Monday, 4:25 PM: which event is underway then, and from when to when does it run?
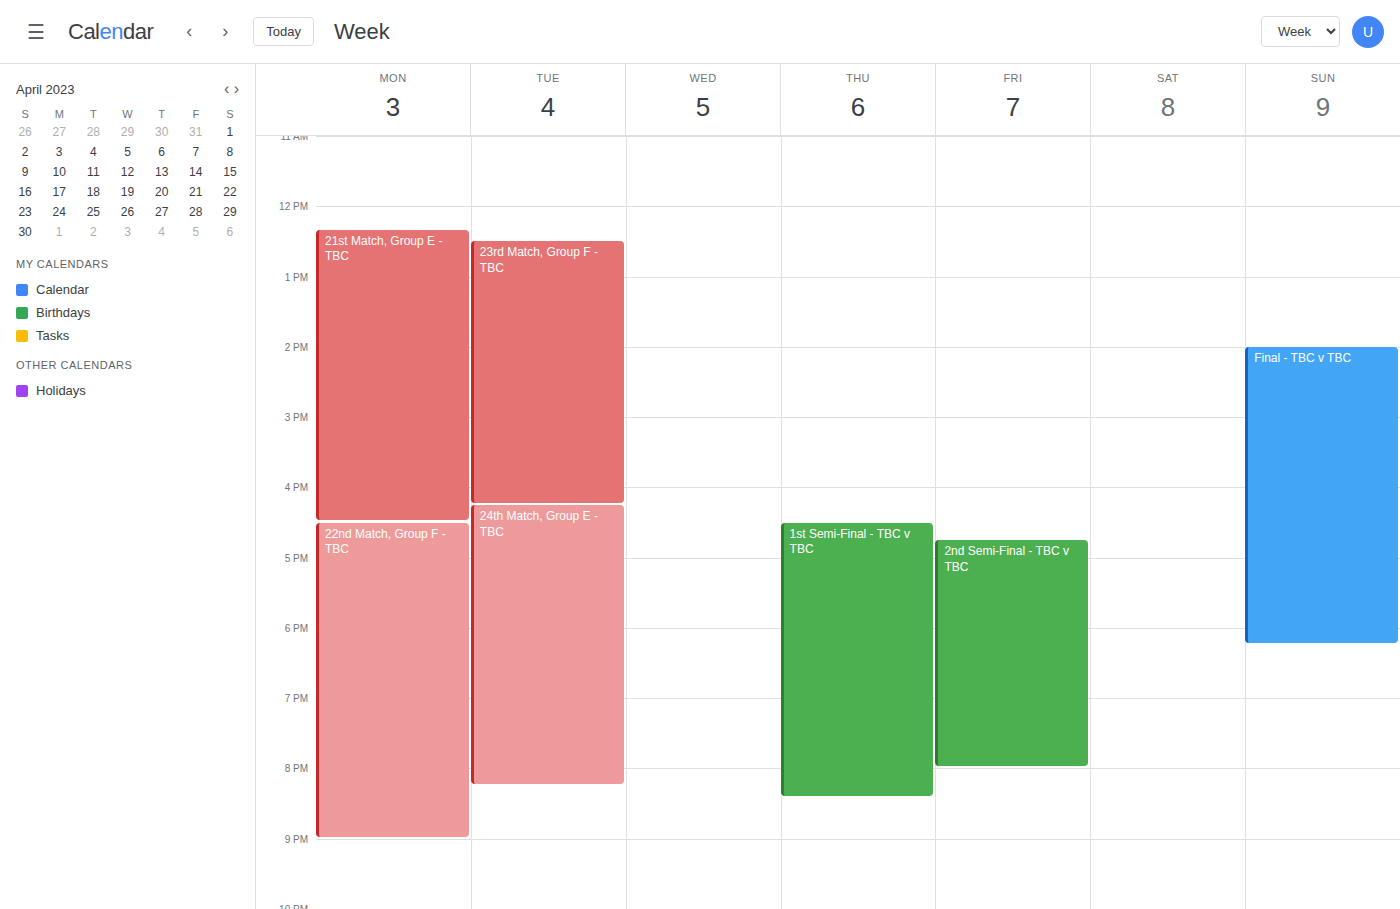
"21st Match, Group E - TBC", 12:20 PM to 4:30 PM